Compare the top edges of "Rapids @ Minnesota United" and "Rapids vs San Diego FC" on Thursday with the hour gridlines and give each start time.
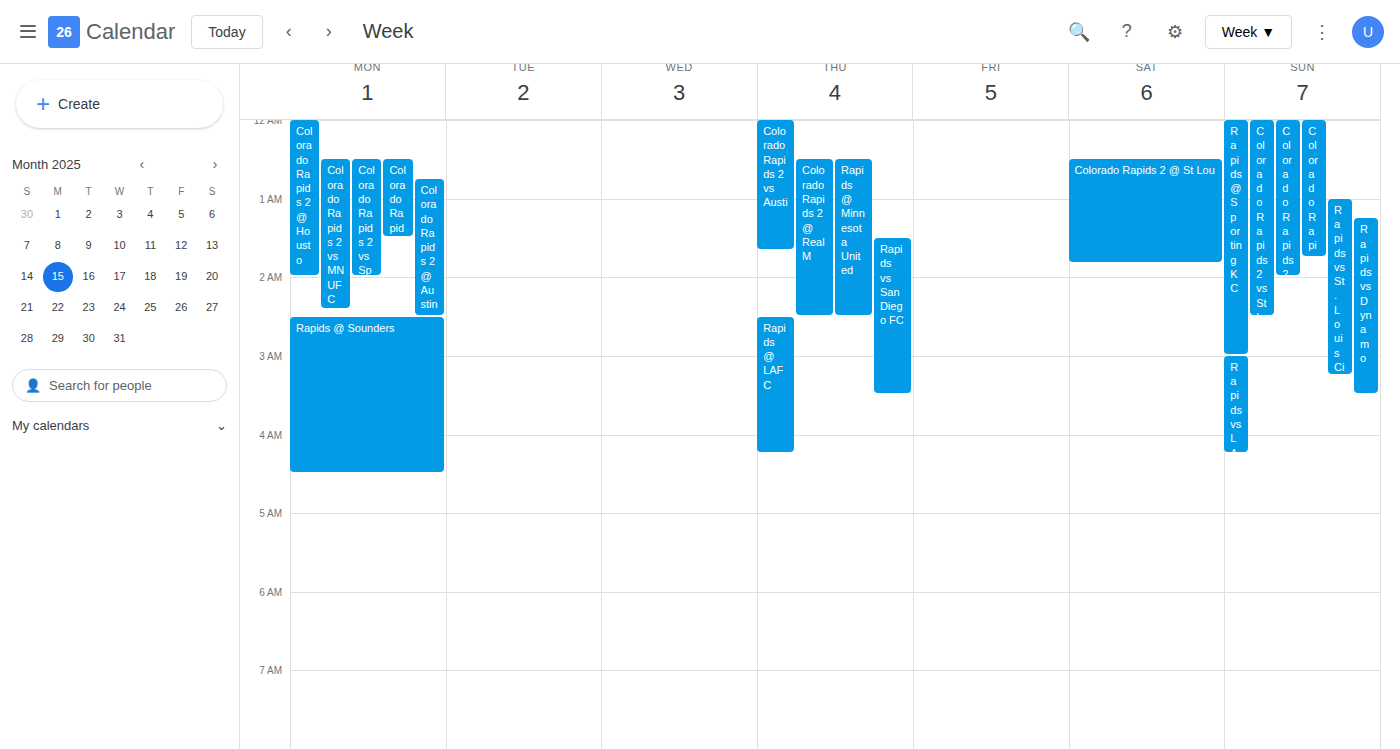
"Rapids @ Minnesota United": 12:30 AM, halfway between the 12 AM and 1 AM lines. "Rapids vs San Diego FC": 1:30 AM, halfway between the 1 AM and 2 AM lines.